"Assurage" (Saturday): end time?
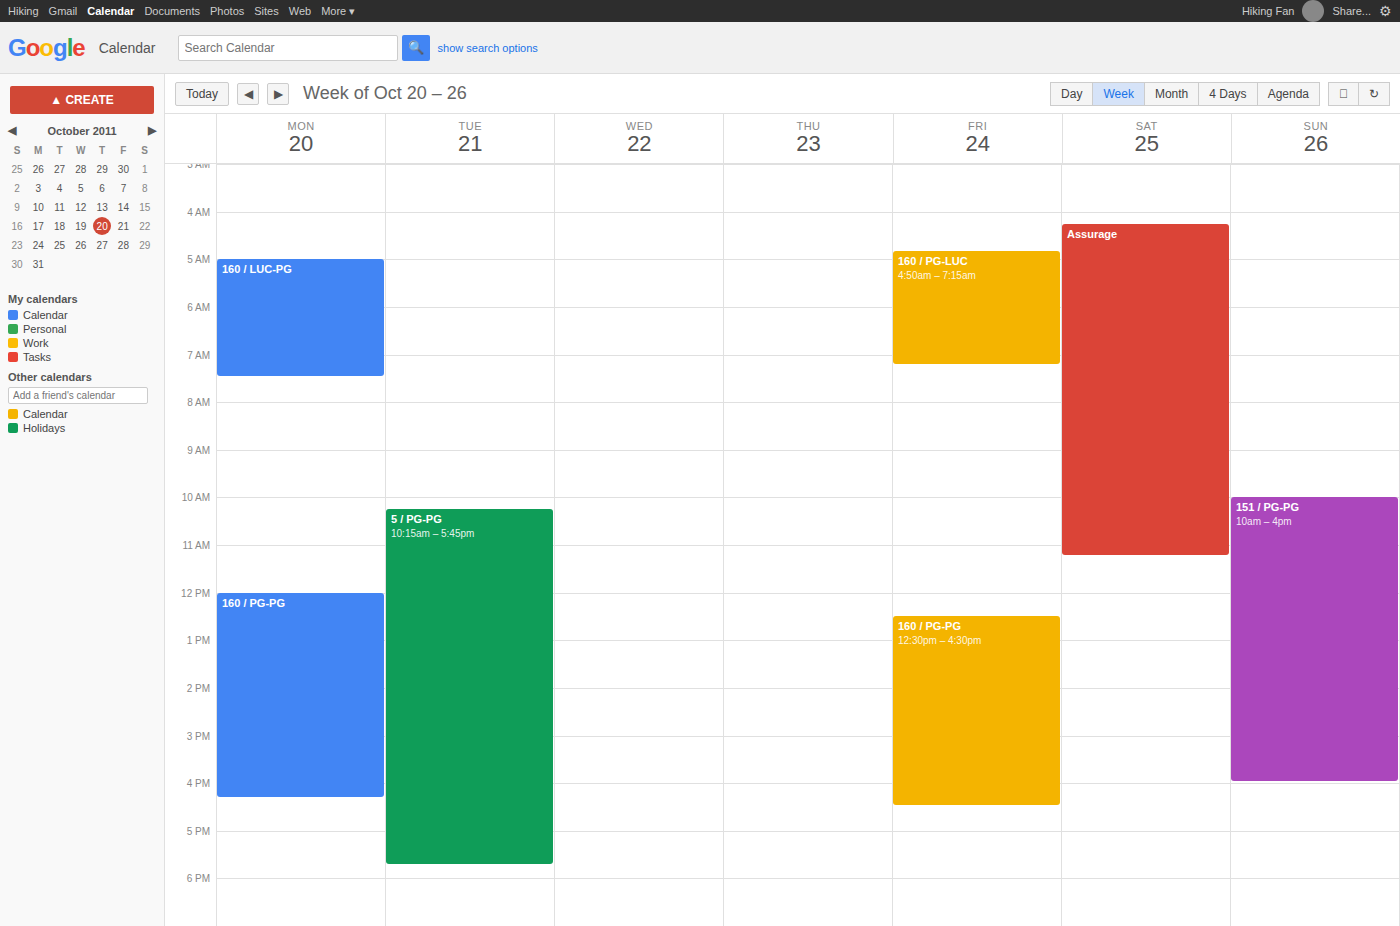
11:15 AM